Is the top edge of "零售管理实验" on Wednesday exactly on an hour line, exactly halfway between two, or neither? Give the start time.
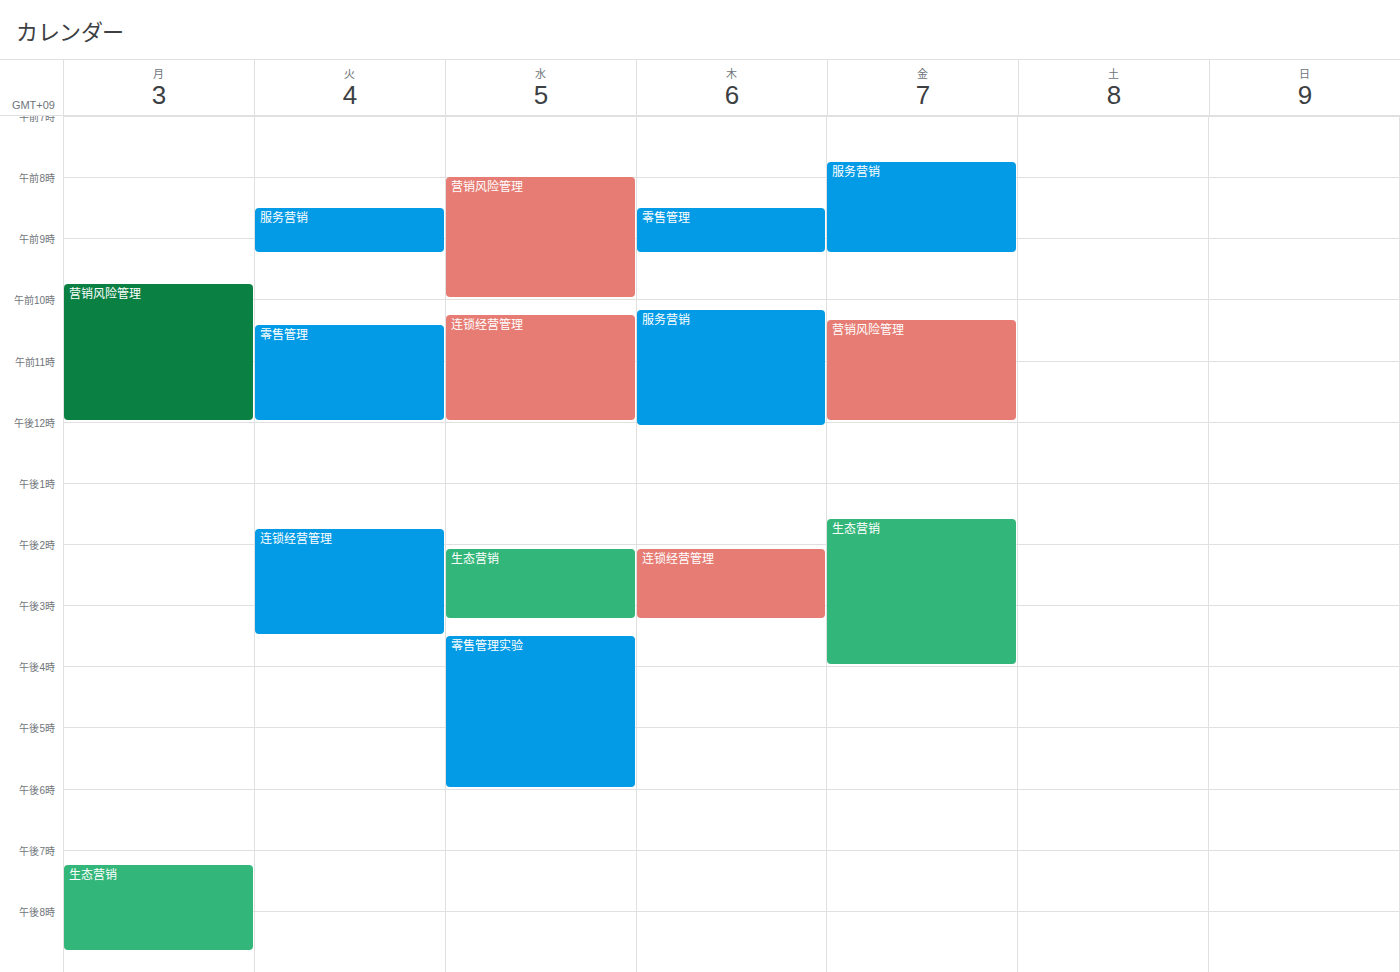
3:30 PM -- halfway between the 3 PM and 4 PM lines.